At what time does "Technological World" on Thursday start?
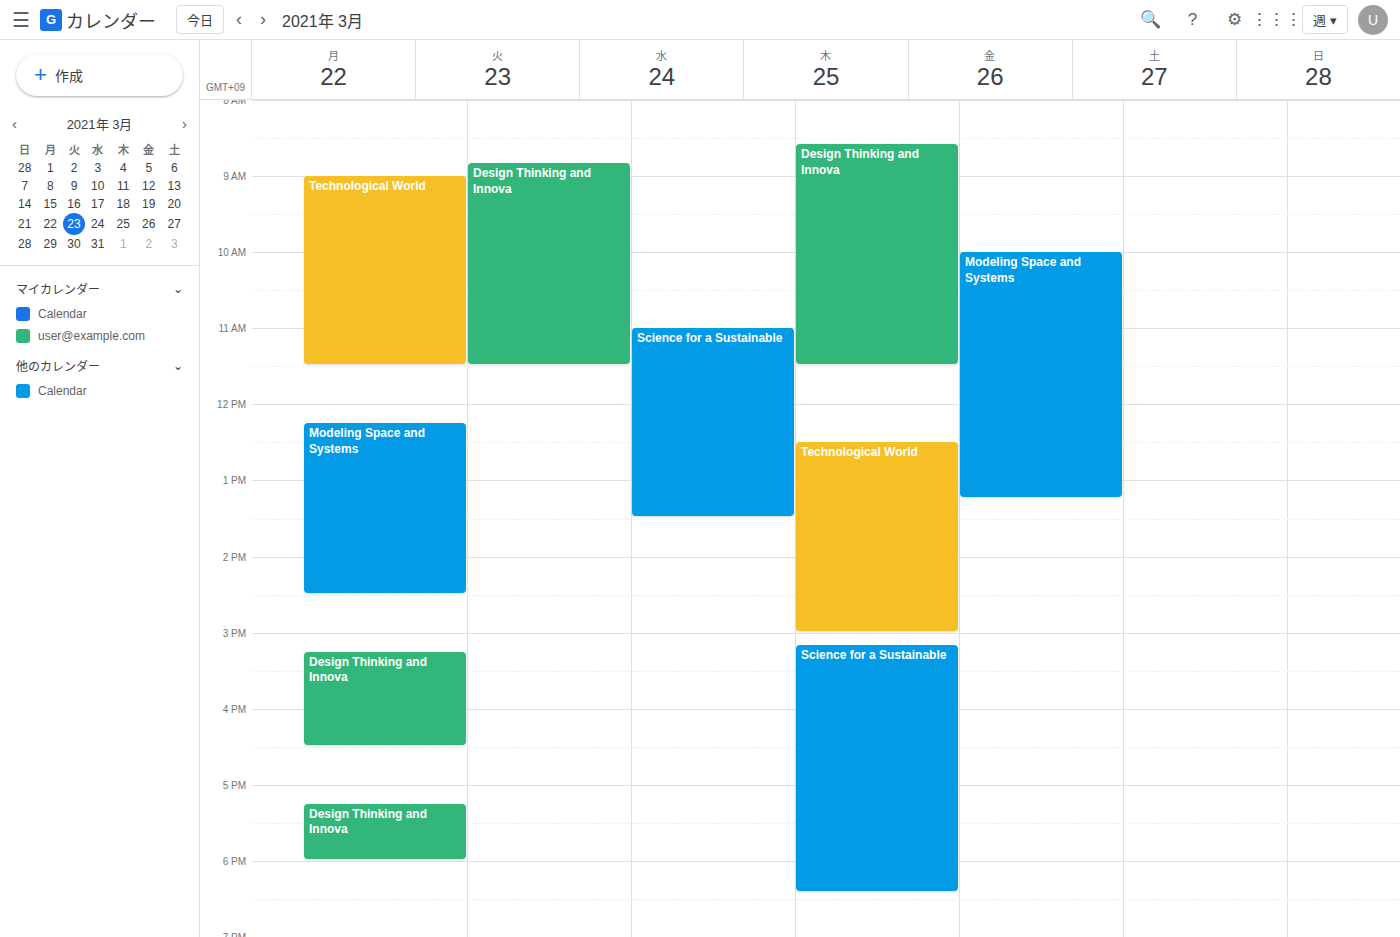
12:30 PM